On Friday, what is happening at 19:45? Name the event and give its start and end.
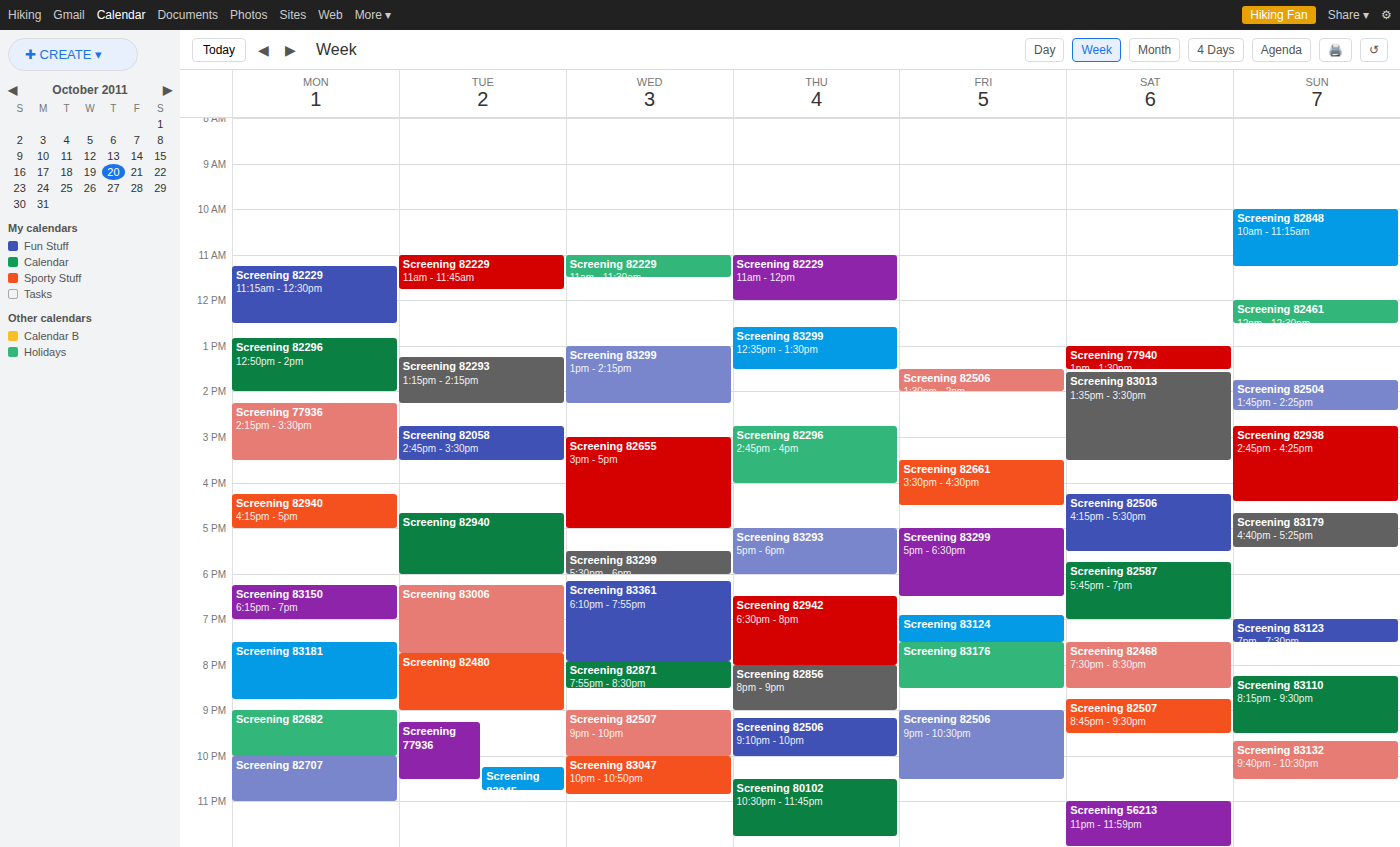
"Screening 83176", 19:30 to 20:30